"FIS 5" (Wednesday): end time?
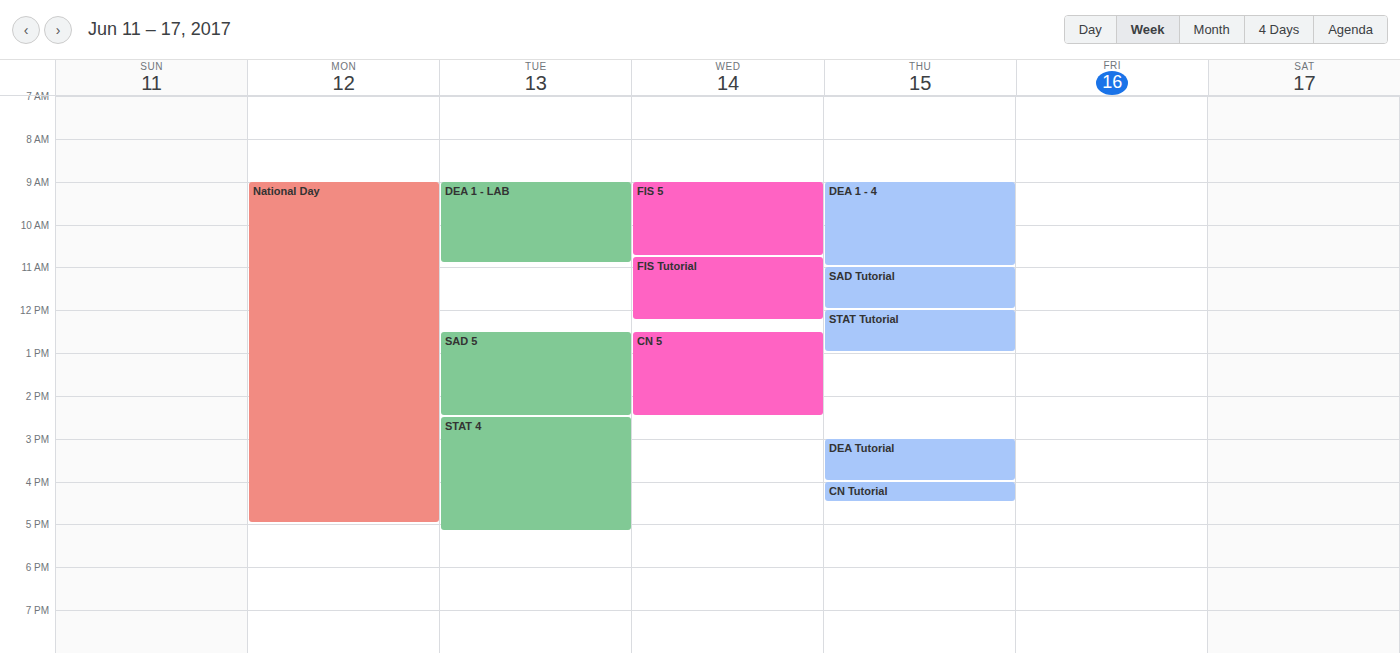
10:45